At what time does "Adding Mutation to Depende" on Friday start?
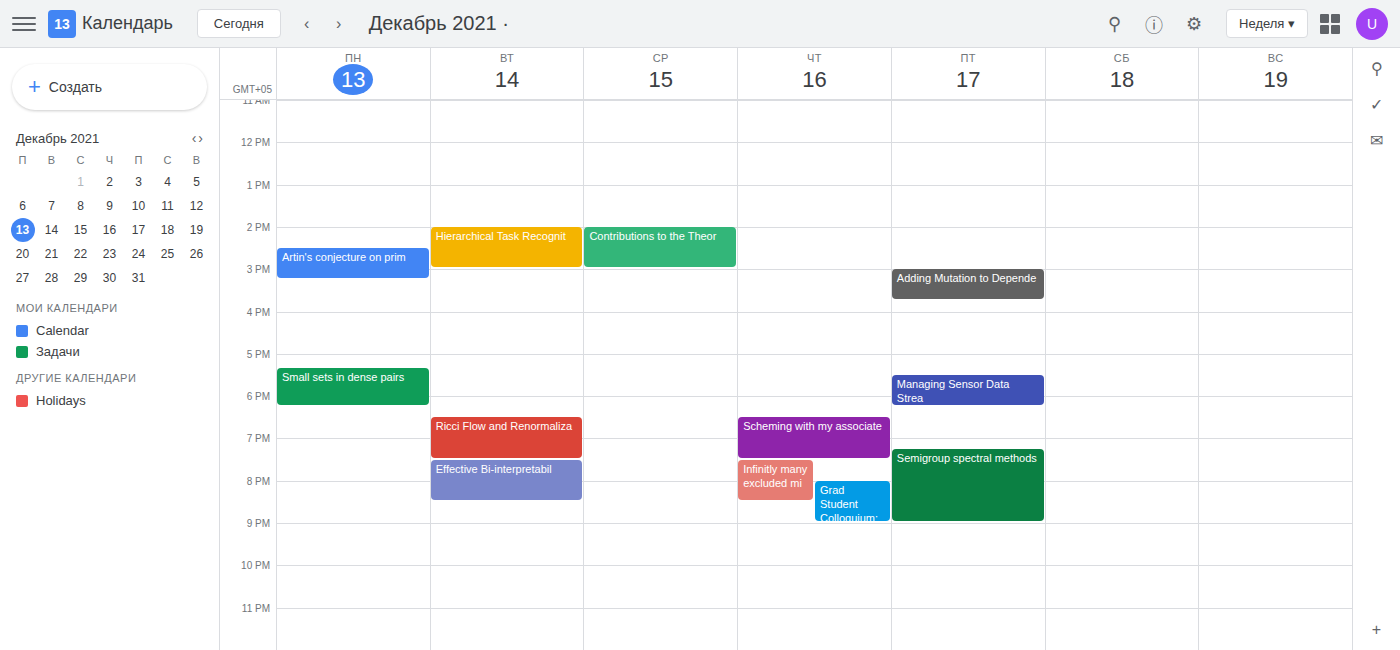
3:00 PM